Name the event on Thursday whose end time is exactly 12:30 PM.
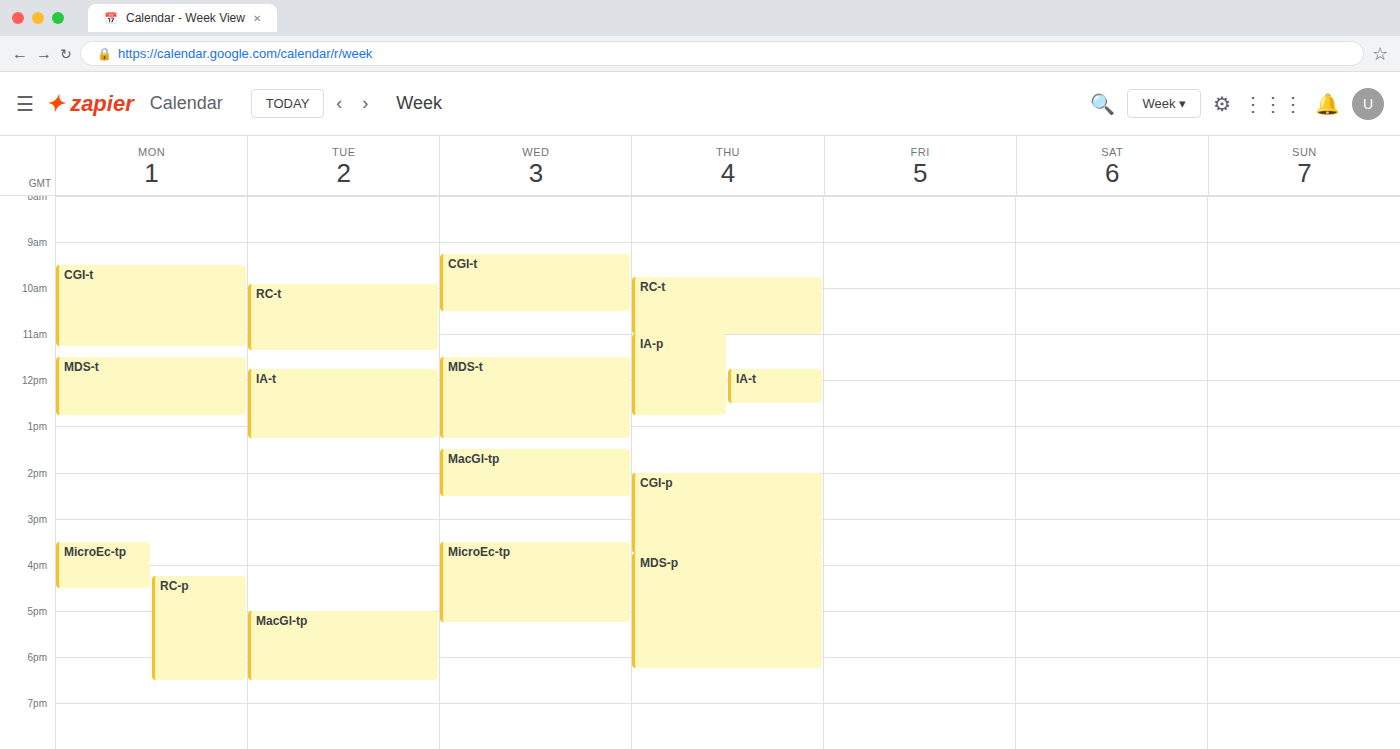
"IA-t"